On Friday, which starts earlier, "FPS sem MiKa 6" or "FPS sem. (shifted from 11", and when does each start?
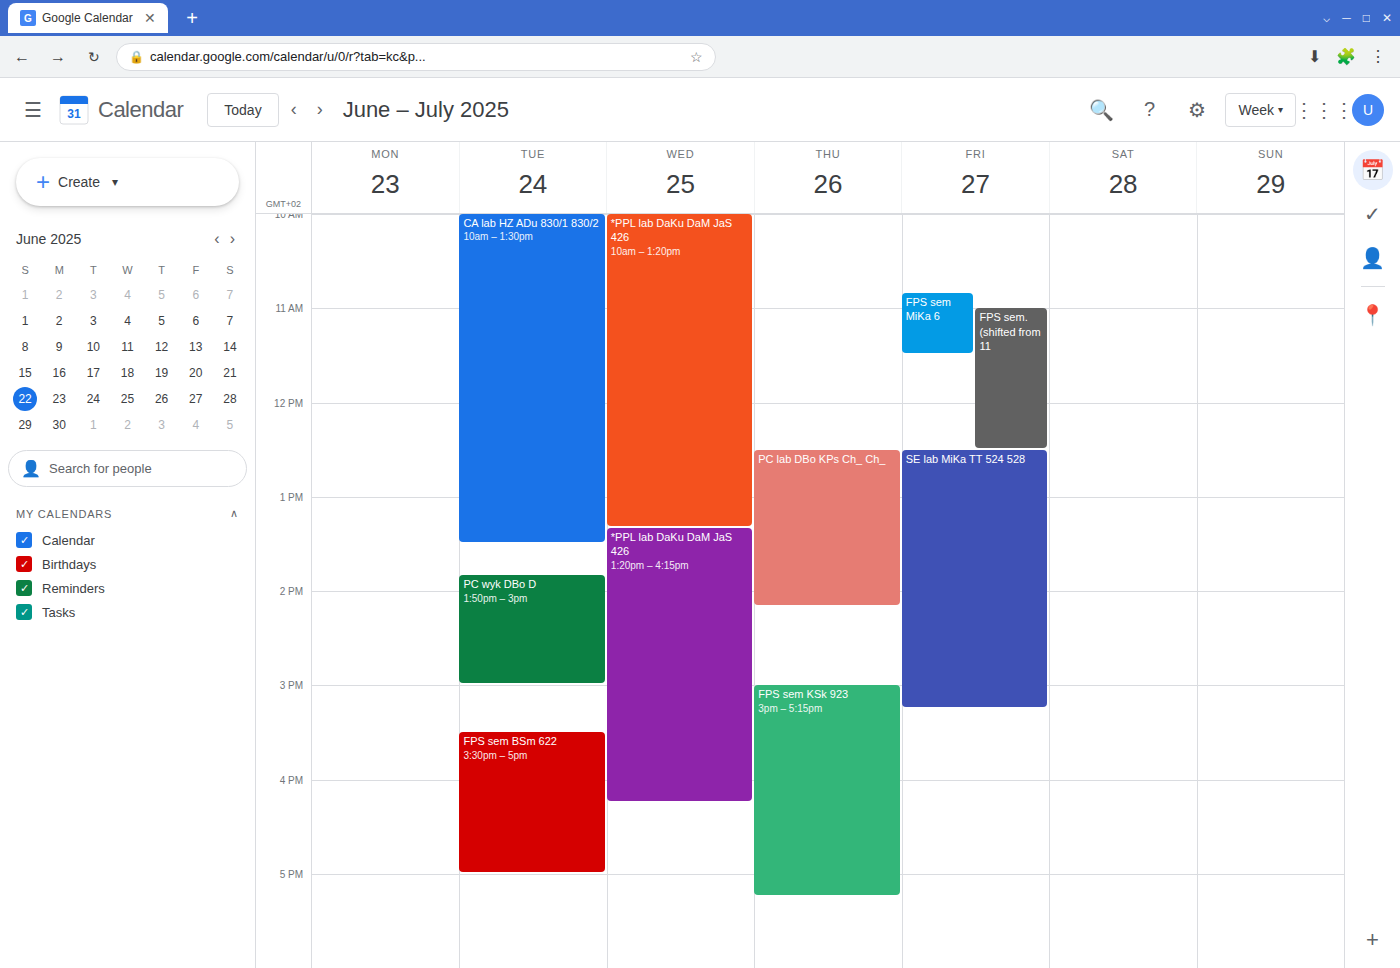
"FPS sem MiKa 6" 10:50 AM; "FPS sem. (shifted from 11" 11:00 AM.